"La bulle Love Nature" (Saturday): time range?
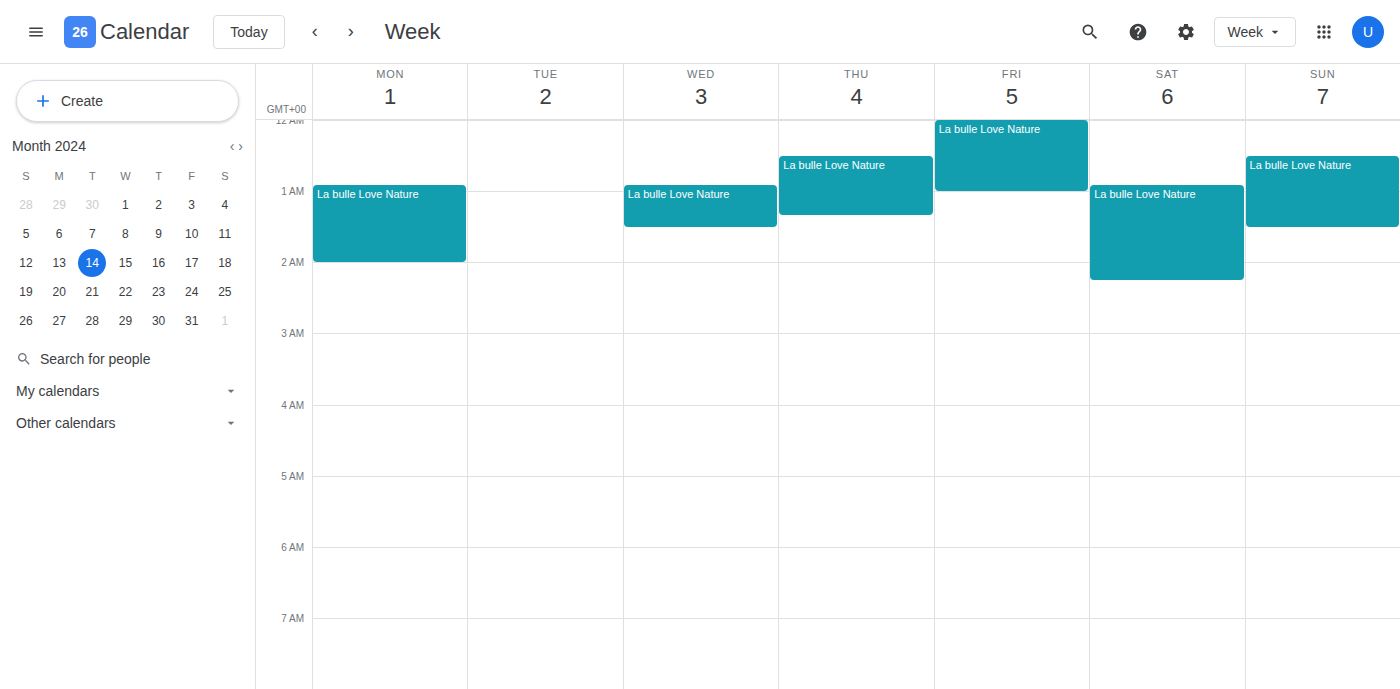
00:55 to 02:15